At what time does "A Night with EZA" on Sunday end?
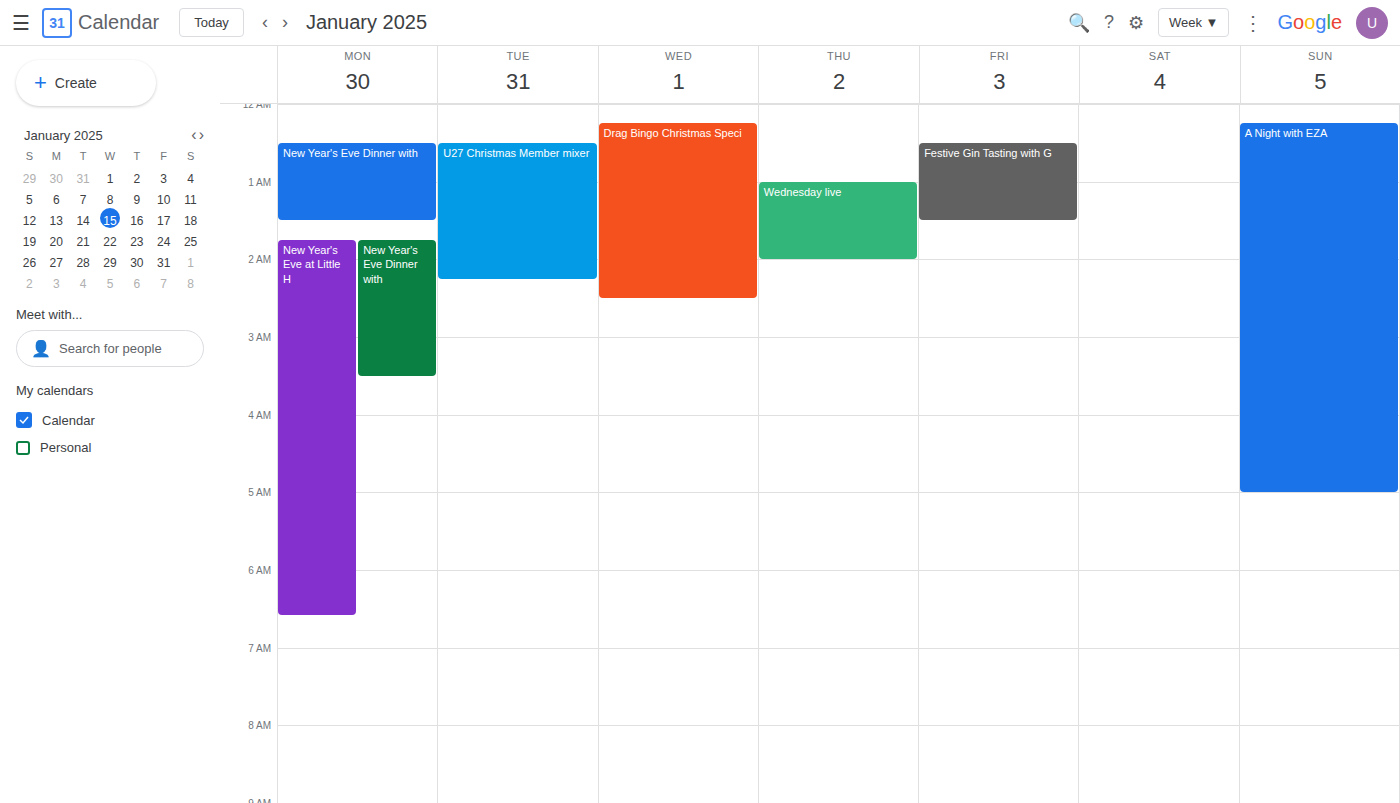
5:00 AM